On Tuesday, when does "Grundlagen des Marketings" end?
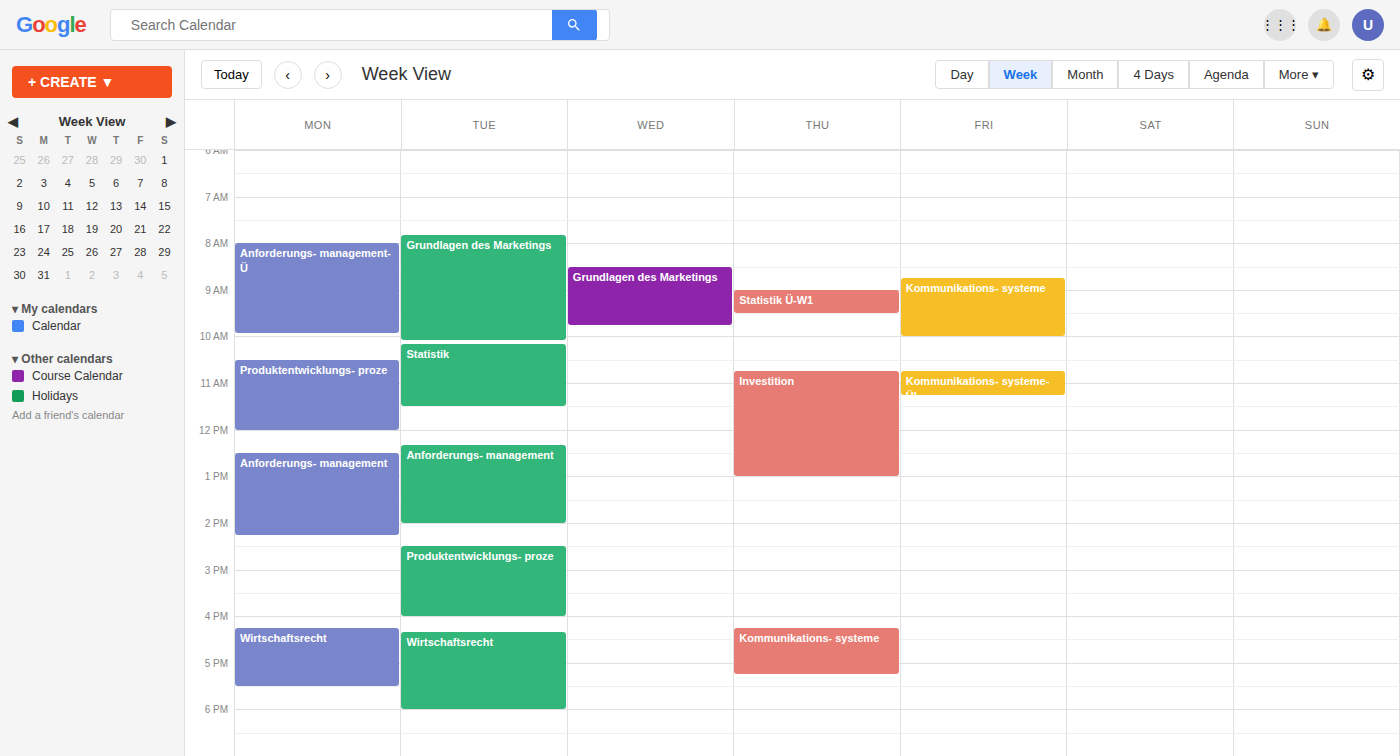
10:05 AM